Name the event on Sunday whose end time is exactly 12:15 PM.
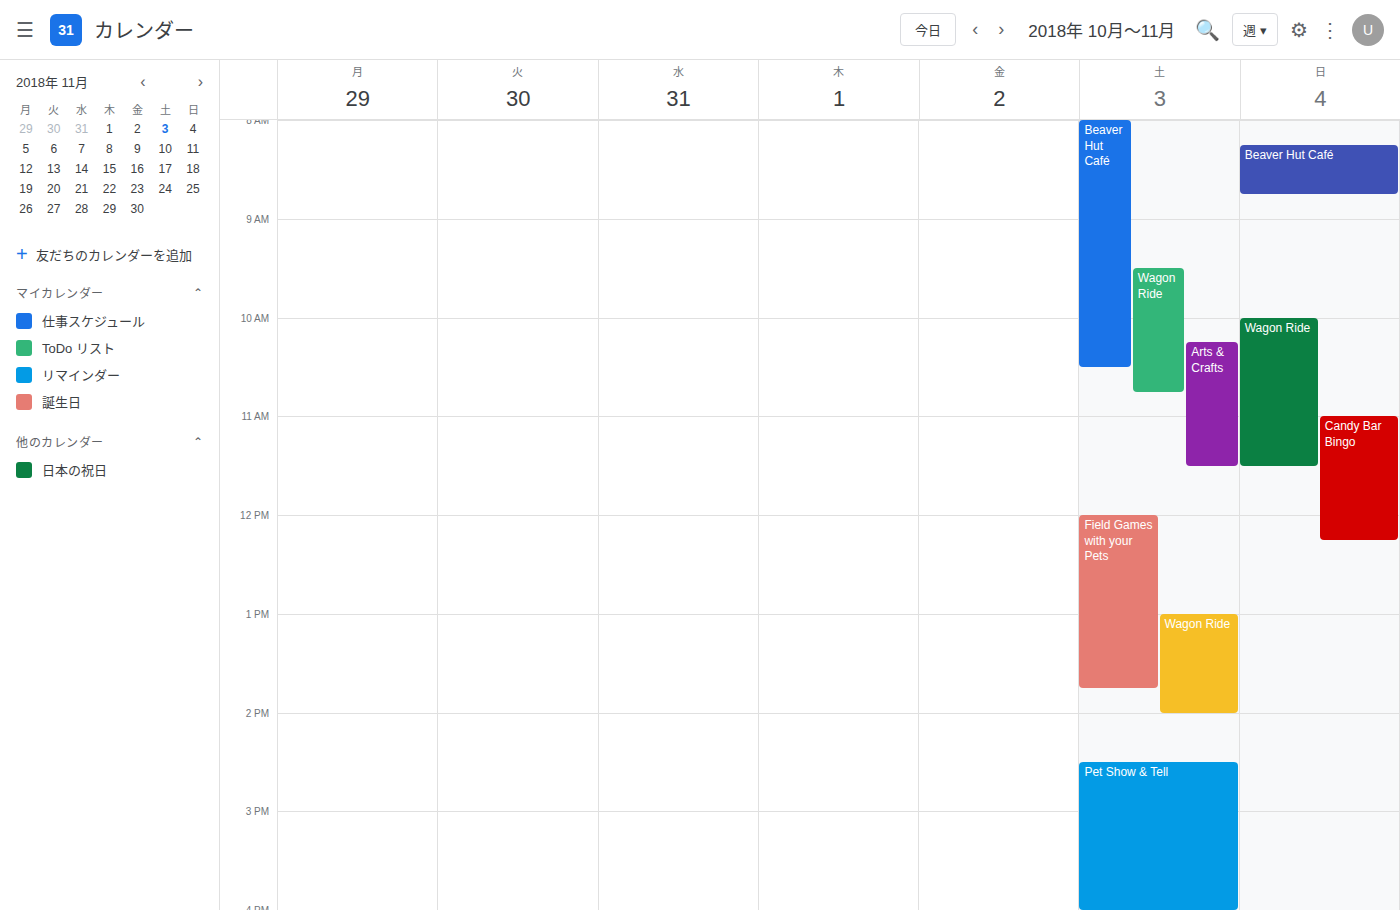
"Candy Bar Bingo"